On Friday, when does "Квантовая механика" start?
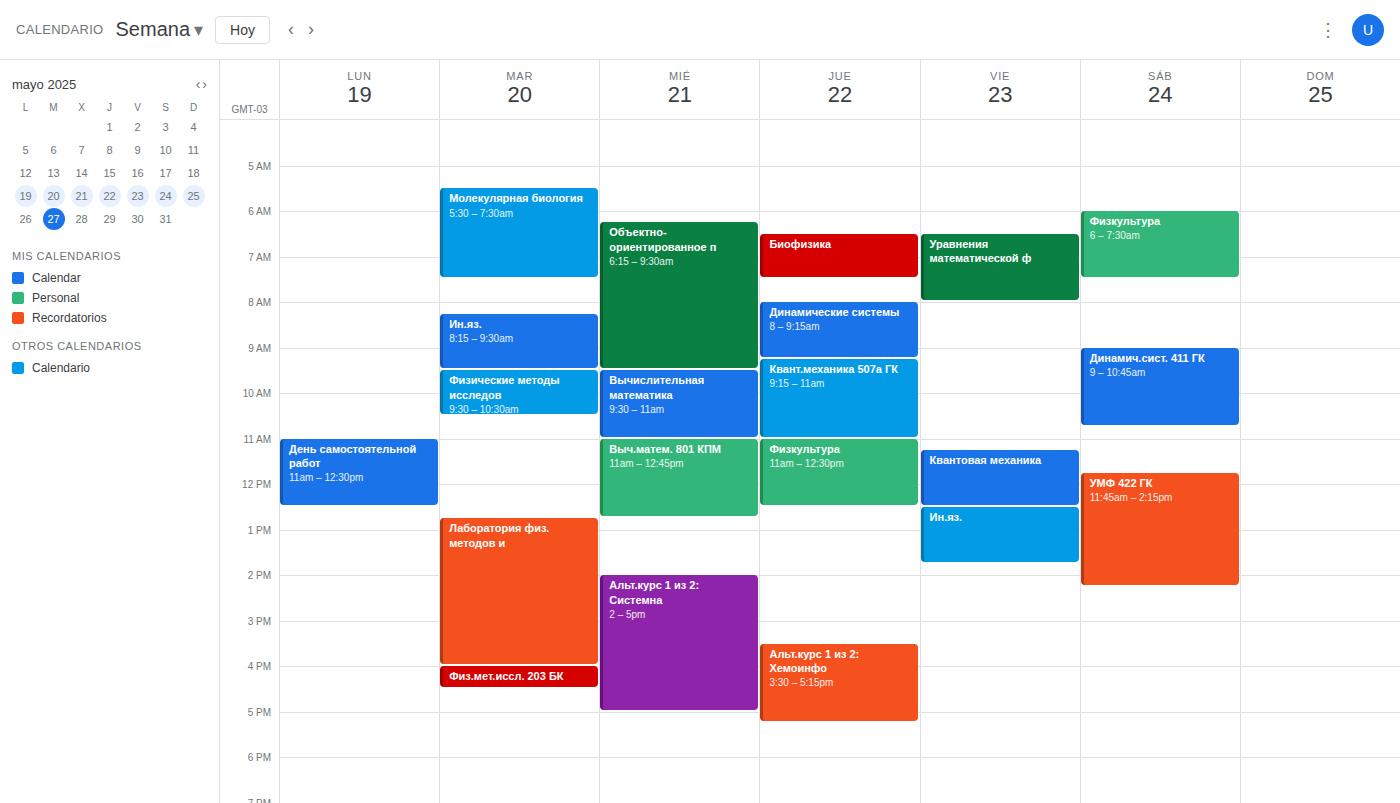
11:15 AM